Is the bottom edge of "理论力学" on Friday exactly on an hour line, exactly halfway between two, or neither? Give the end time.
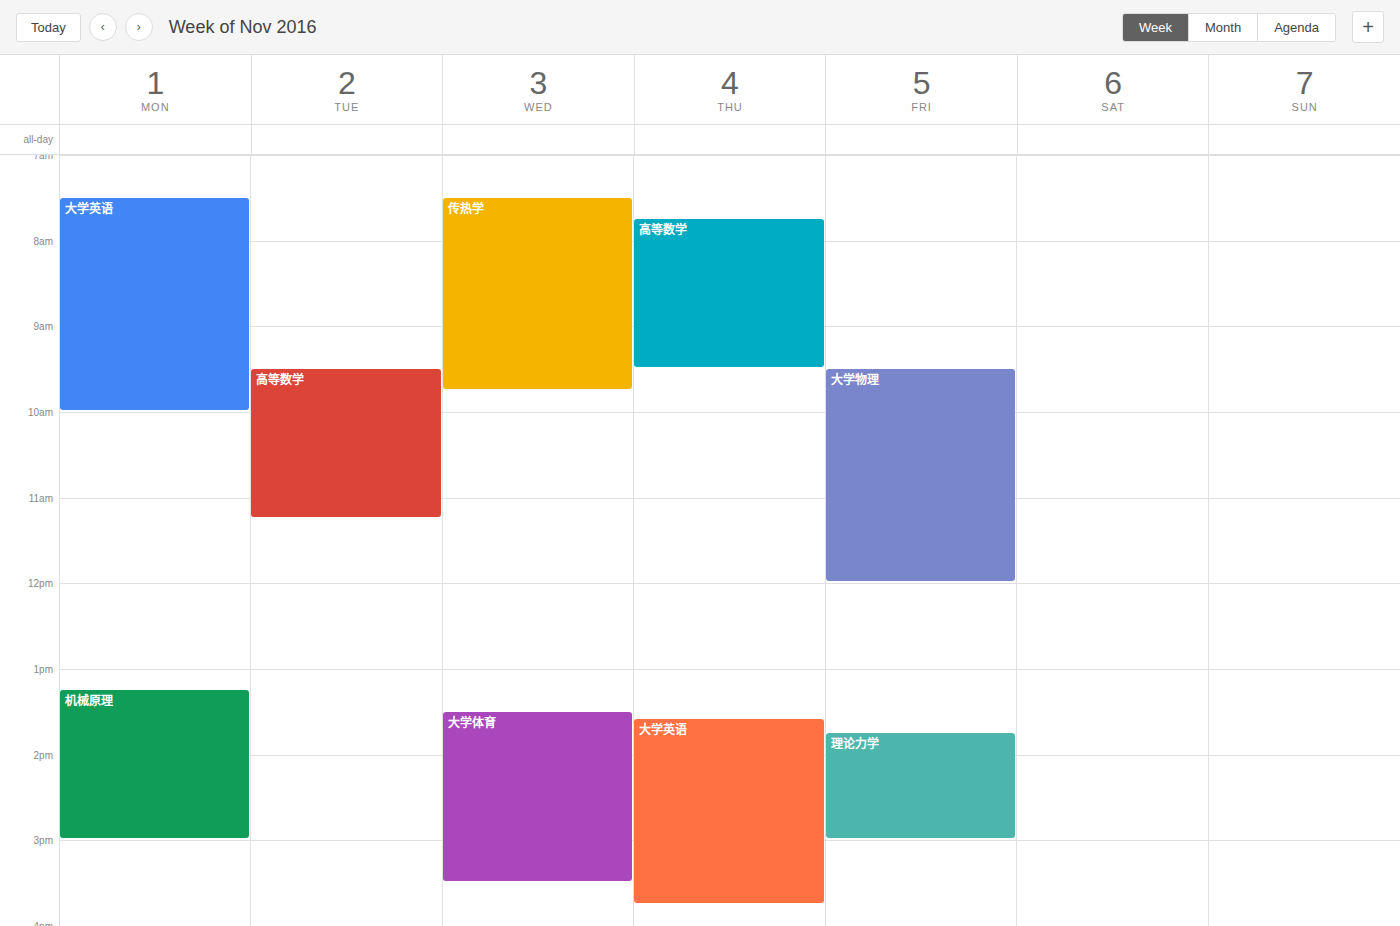
3:00 PM -- exactly on the 3 PM line.